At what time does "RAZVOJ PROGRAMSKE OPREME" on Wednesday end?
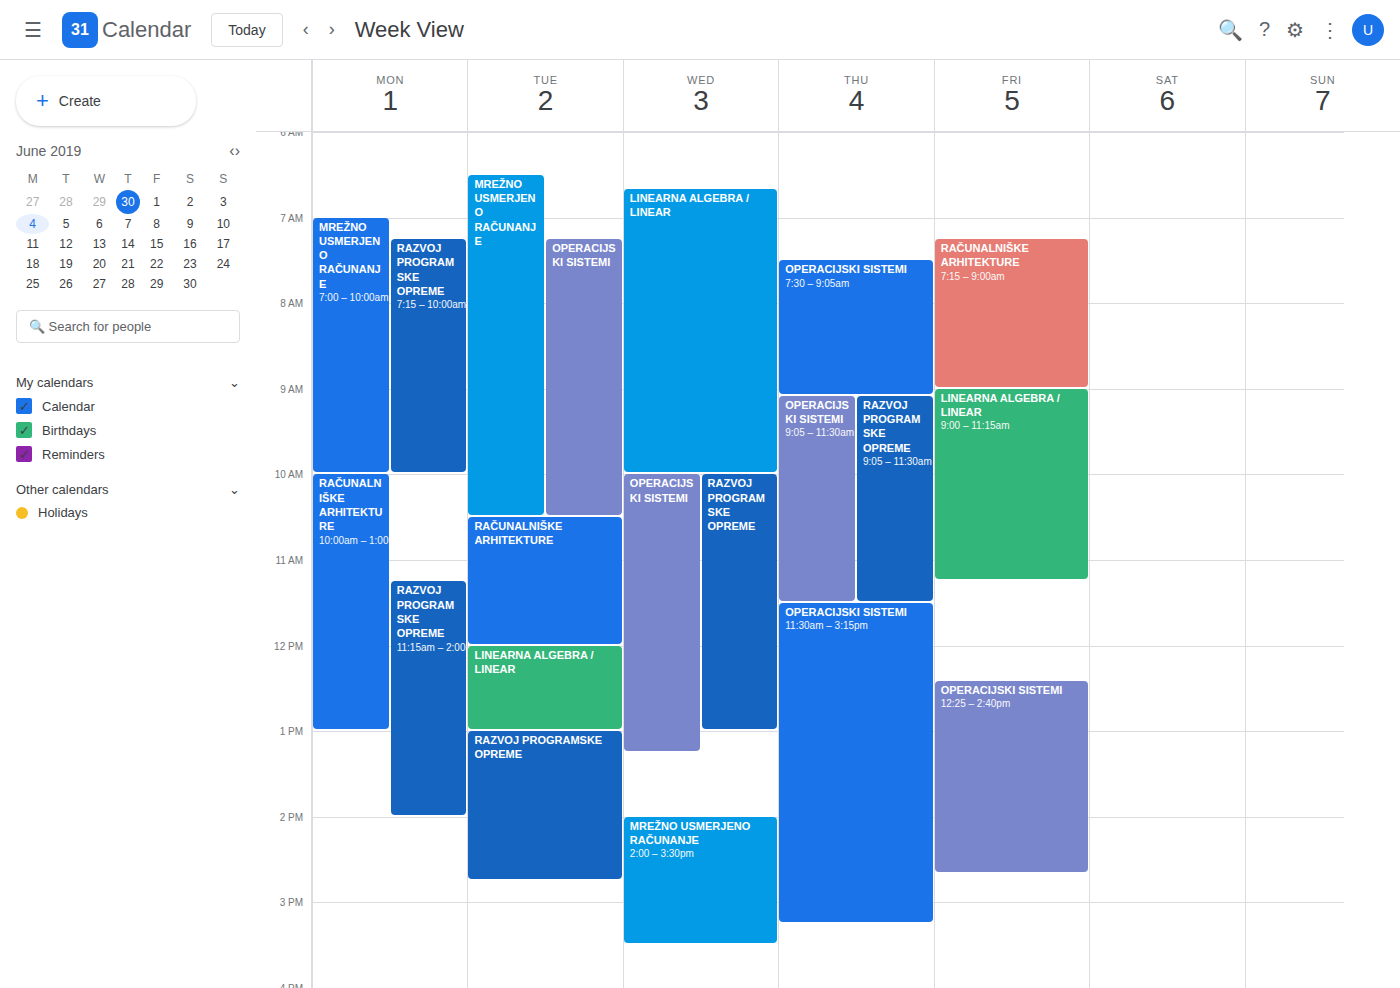
1:00 PM